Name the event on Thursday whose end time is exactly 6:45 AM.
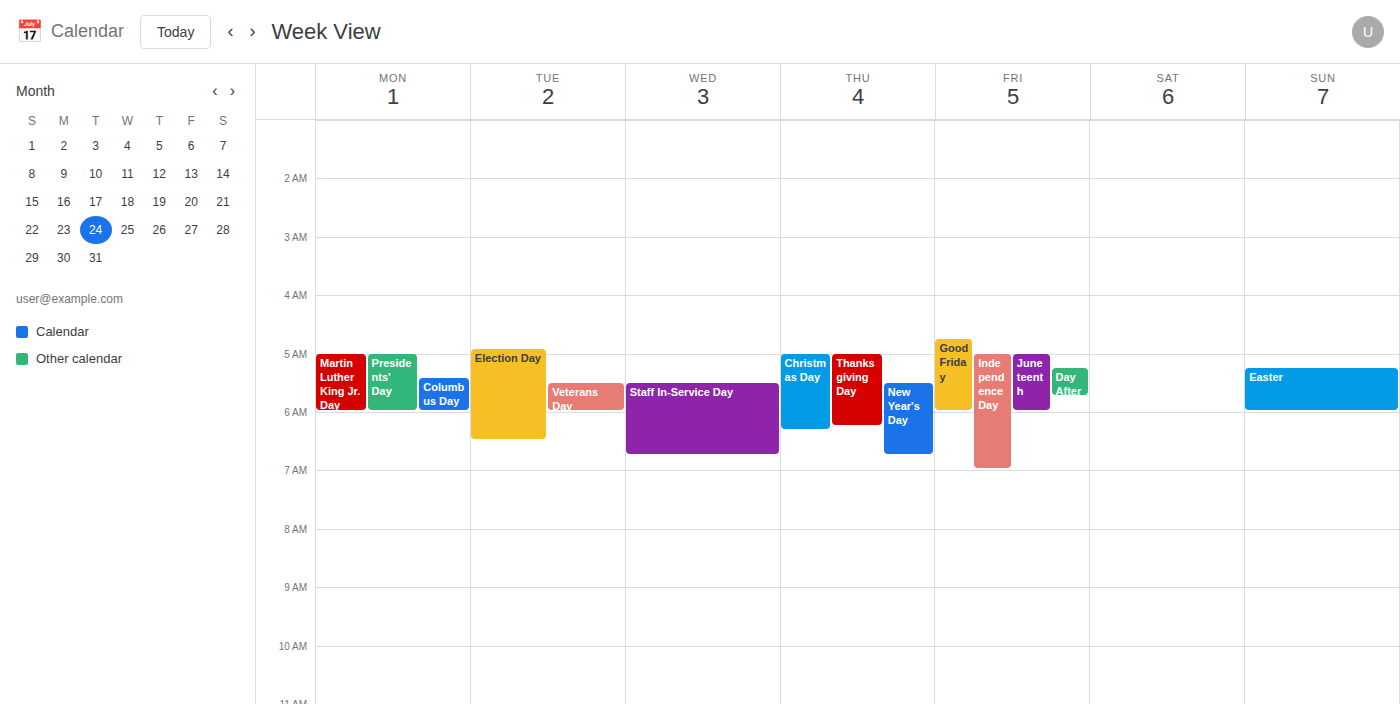
"New Year's Day"